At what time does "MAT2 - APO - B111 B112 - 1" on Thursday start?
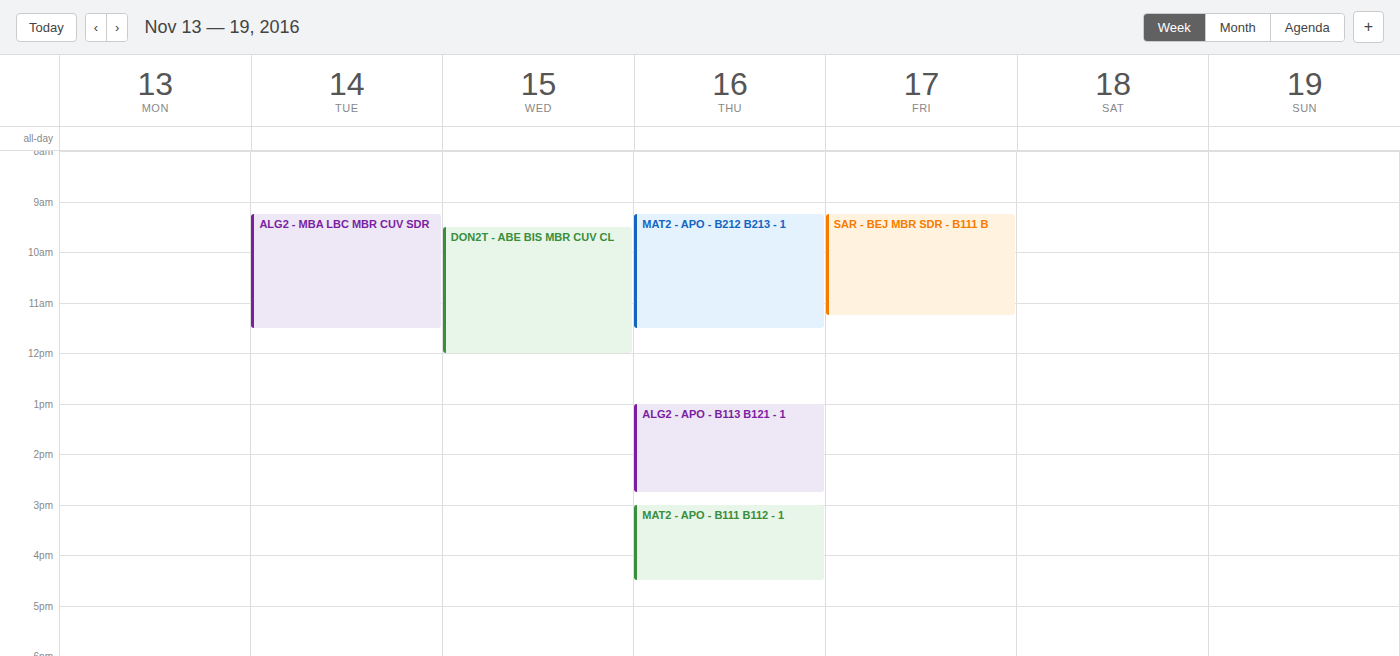
3:00 PM